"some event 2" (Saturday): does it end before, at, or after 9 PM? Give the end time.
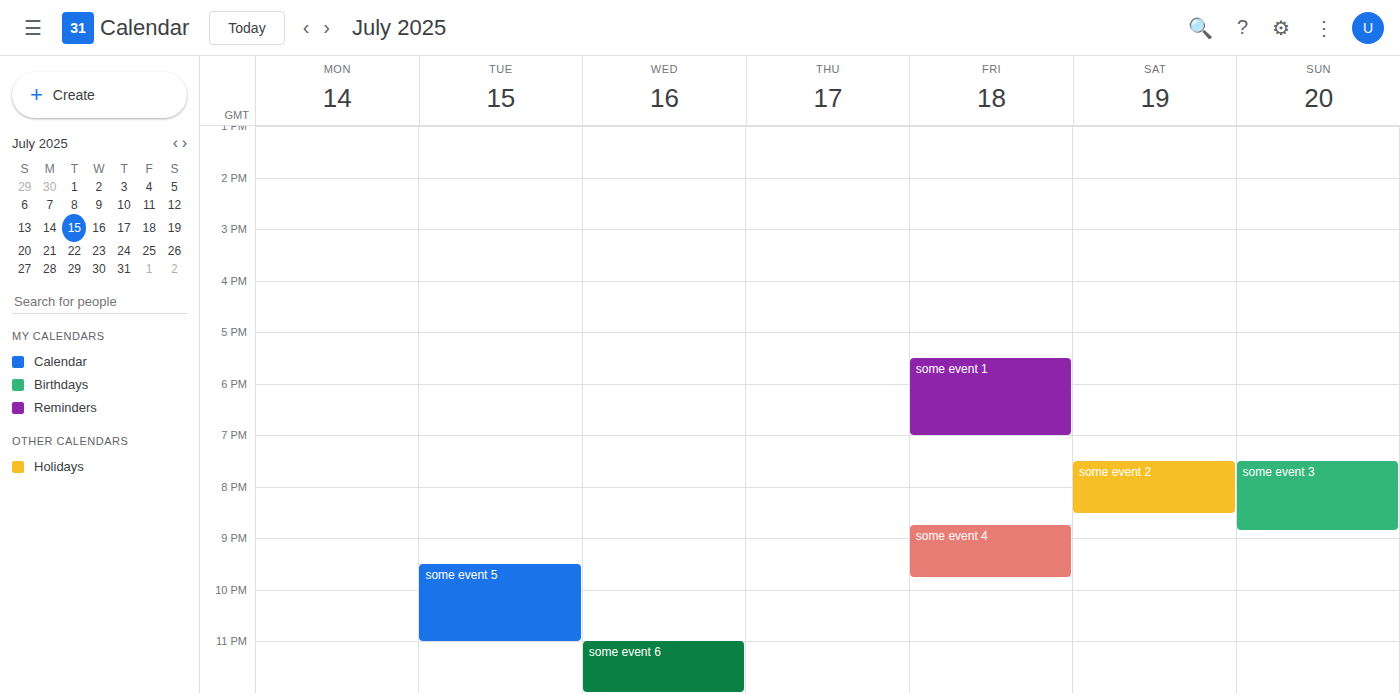
8:30 PM -- before 9 PM, 30 minutes above the 9 PM line.